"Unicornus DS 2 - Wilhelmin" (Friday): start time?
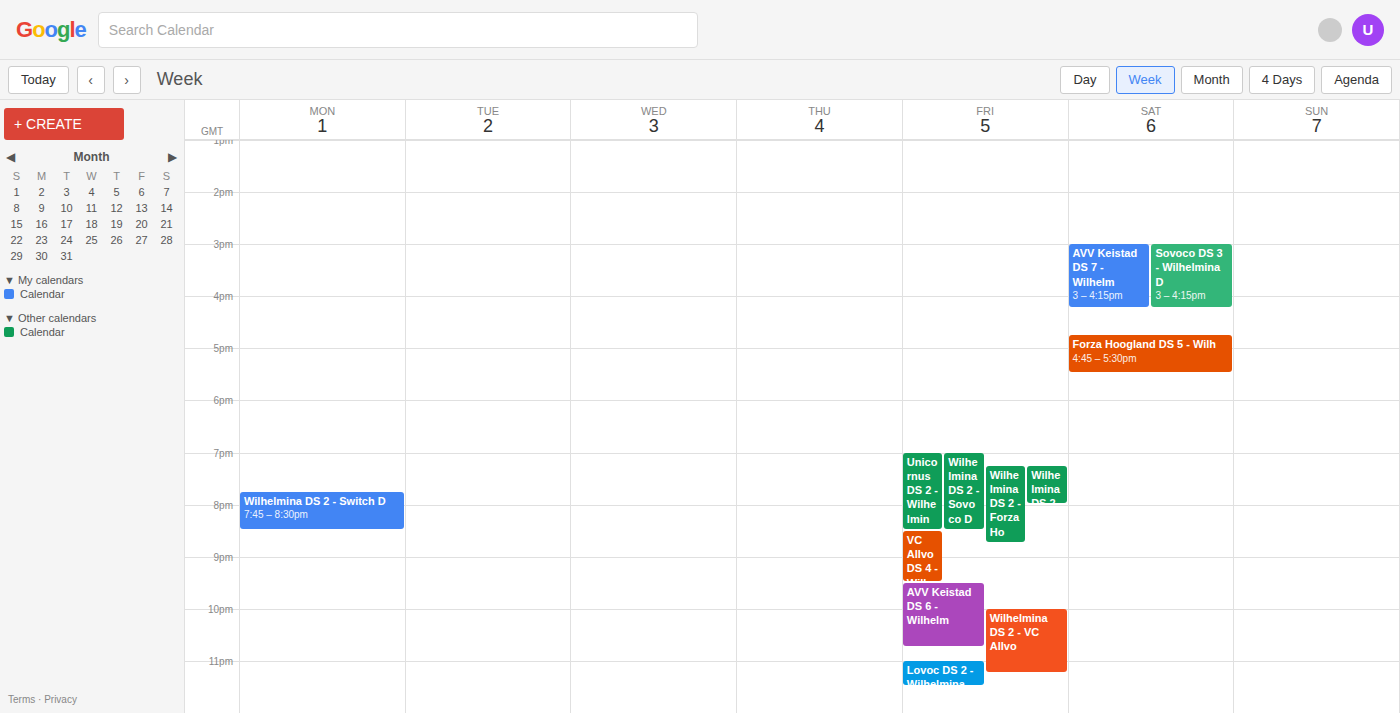
7:00 PM